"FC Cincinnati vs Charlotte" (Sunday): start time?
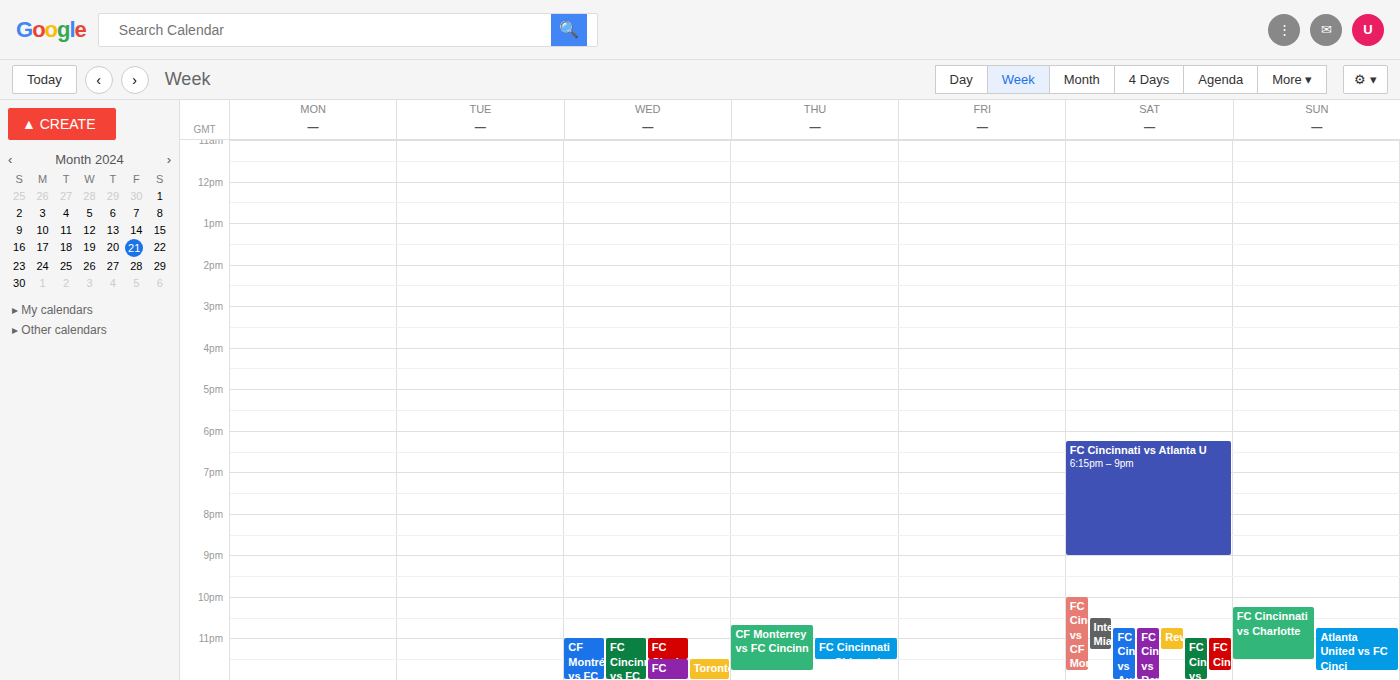
22:15